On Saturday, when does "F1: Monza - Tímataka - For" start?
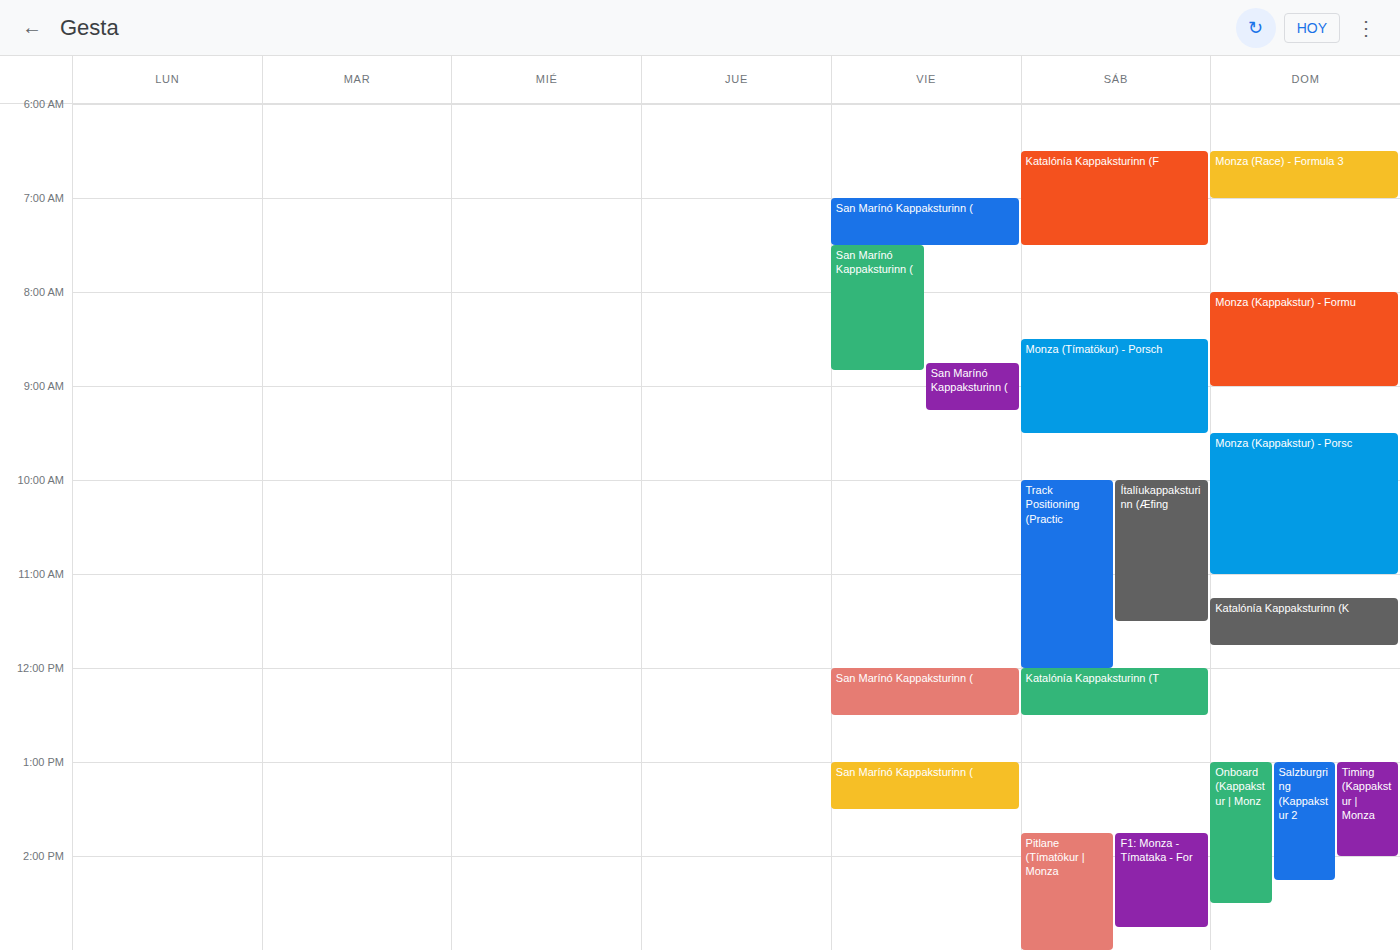
1:45 PM